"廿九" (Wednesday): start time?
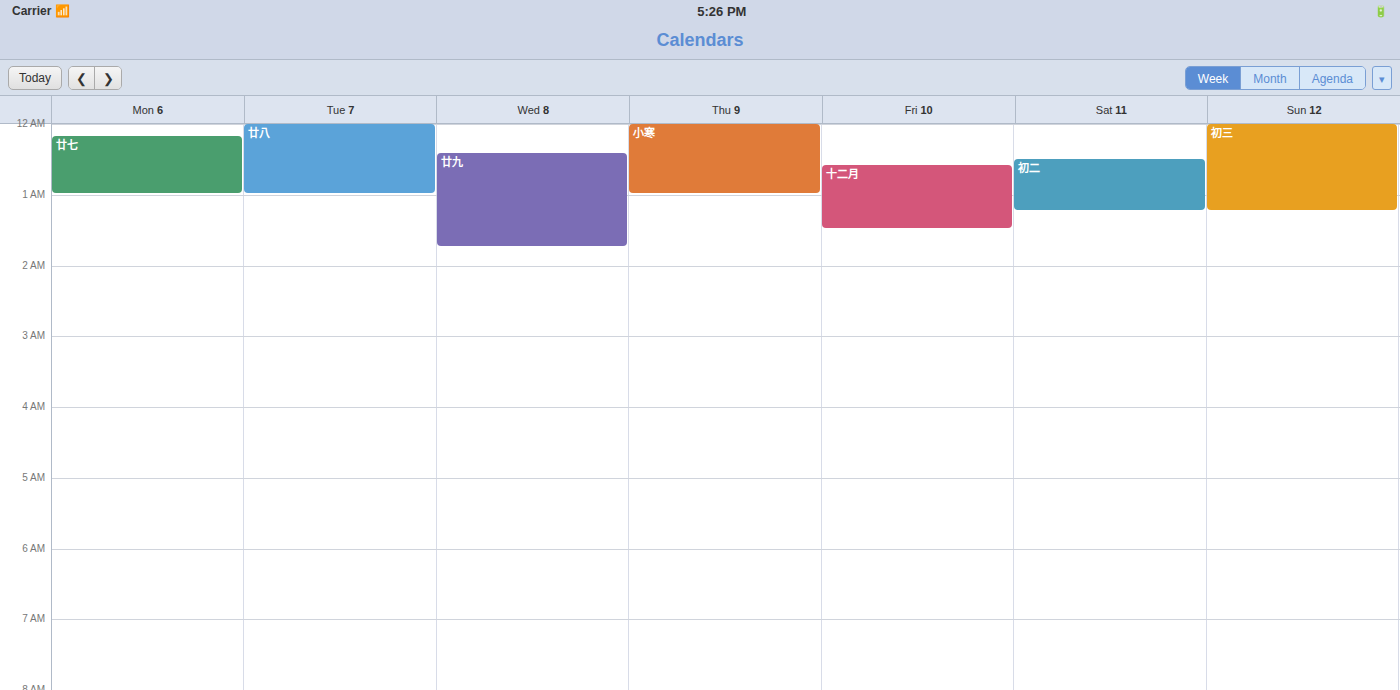
12:25 AM